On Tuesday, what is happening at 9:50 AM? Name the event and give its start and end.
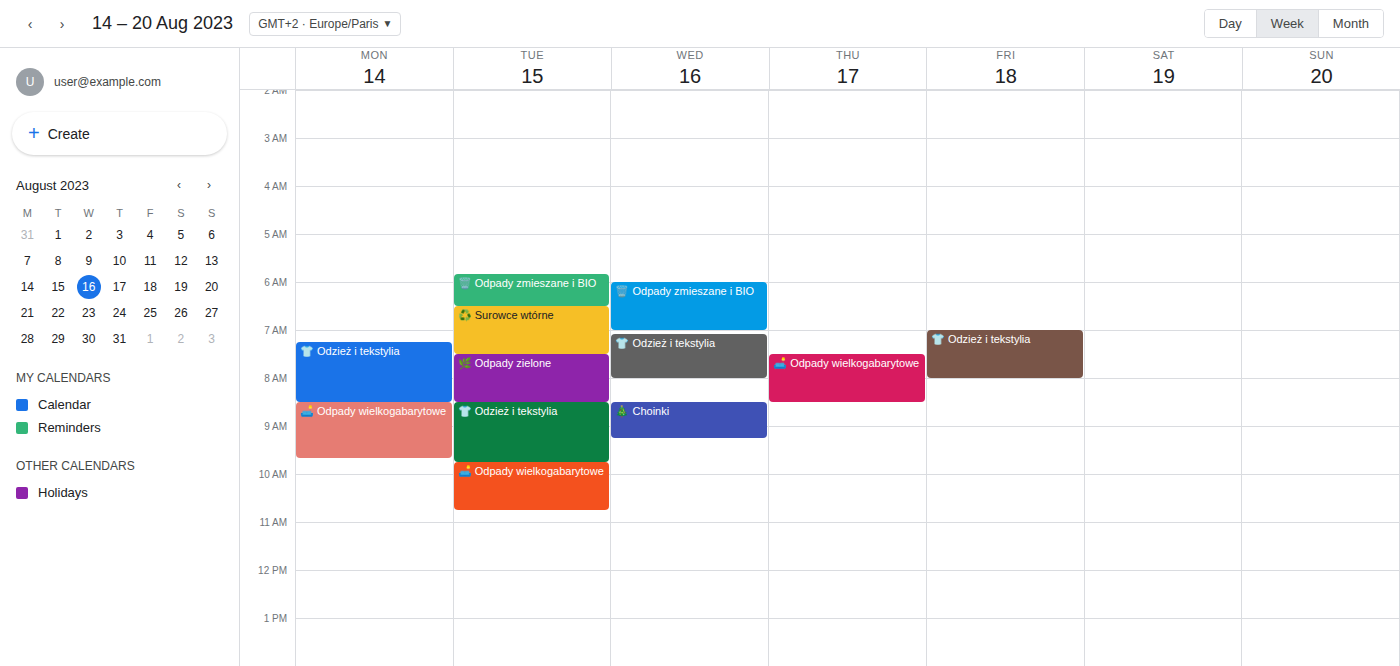
"🛋️ Odpady wielkogabarytowe", 9:45 AM to 10:45 AM